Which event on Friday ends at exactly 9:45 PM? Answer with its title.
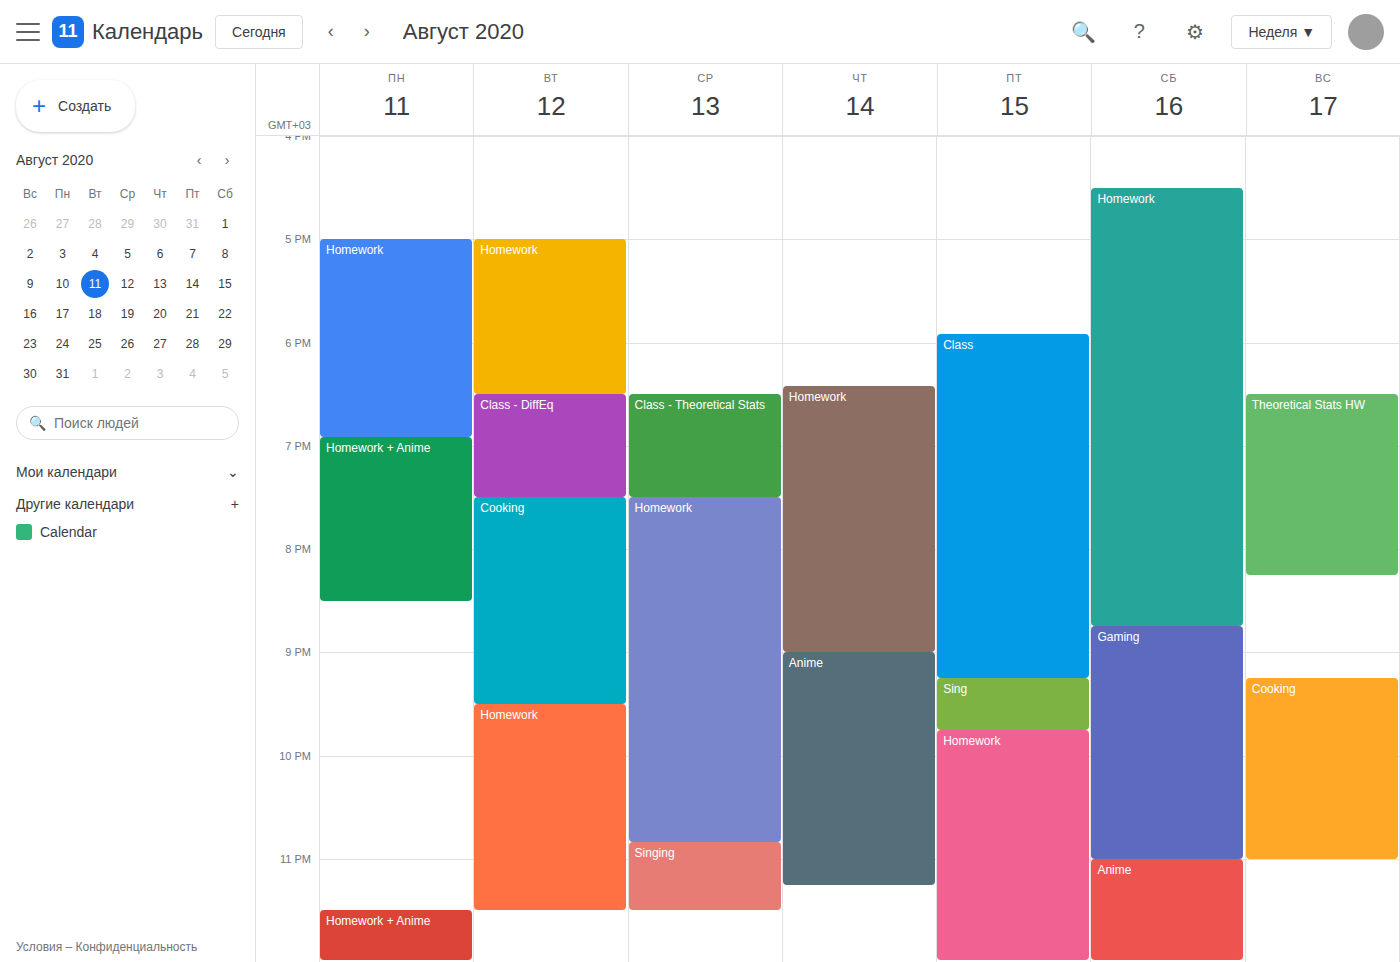
"Sing"